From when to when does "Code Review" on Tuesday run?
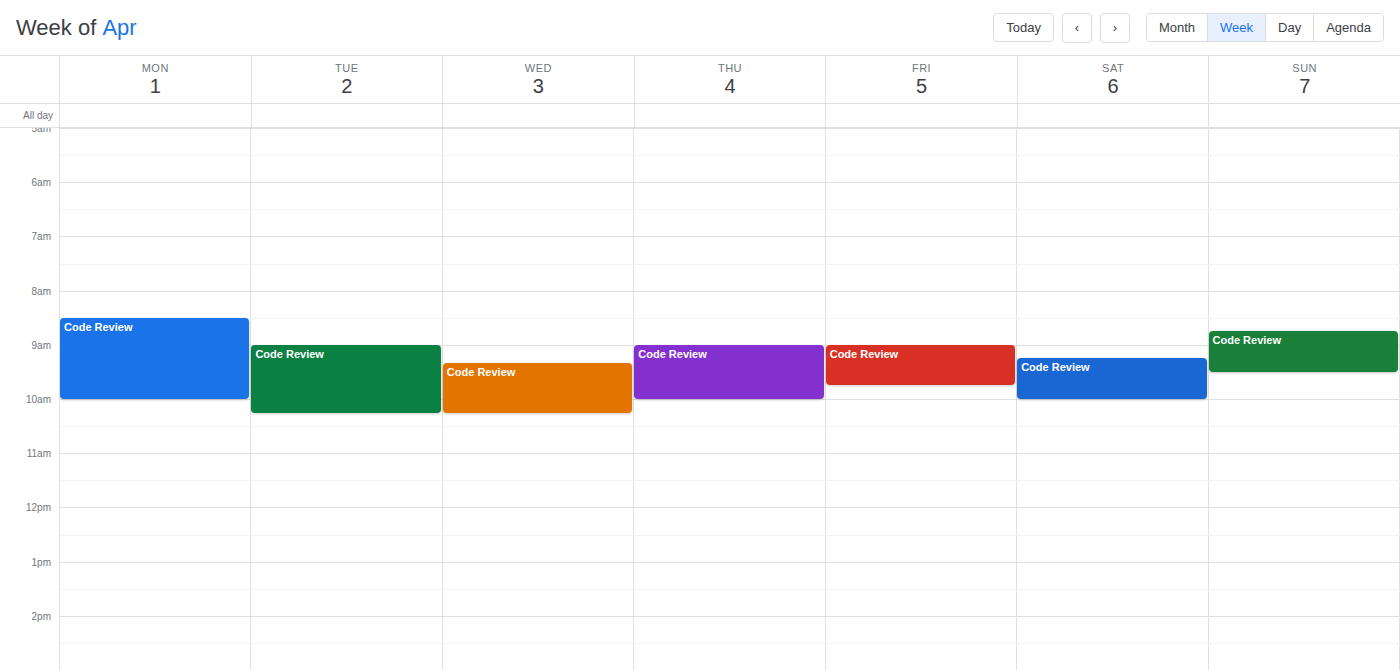
9:00 AM to 10:15 AM